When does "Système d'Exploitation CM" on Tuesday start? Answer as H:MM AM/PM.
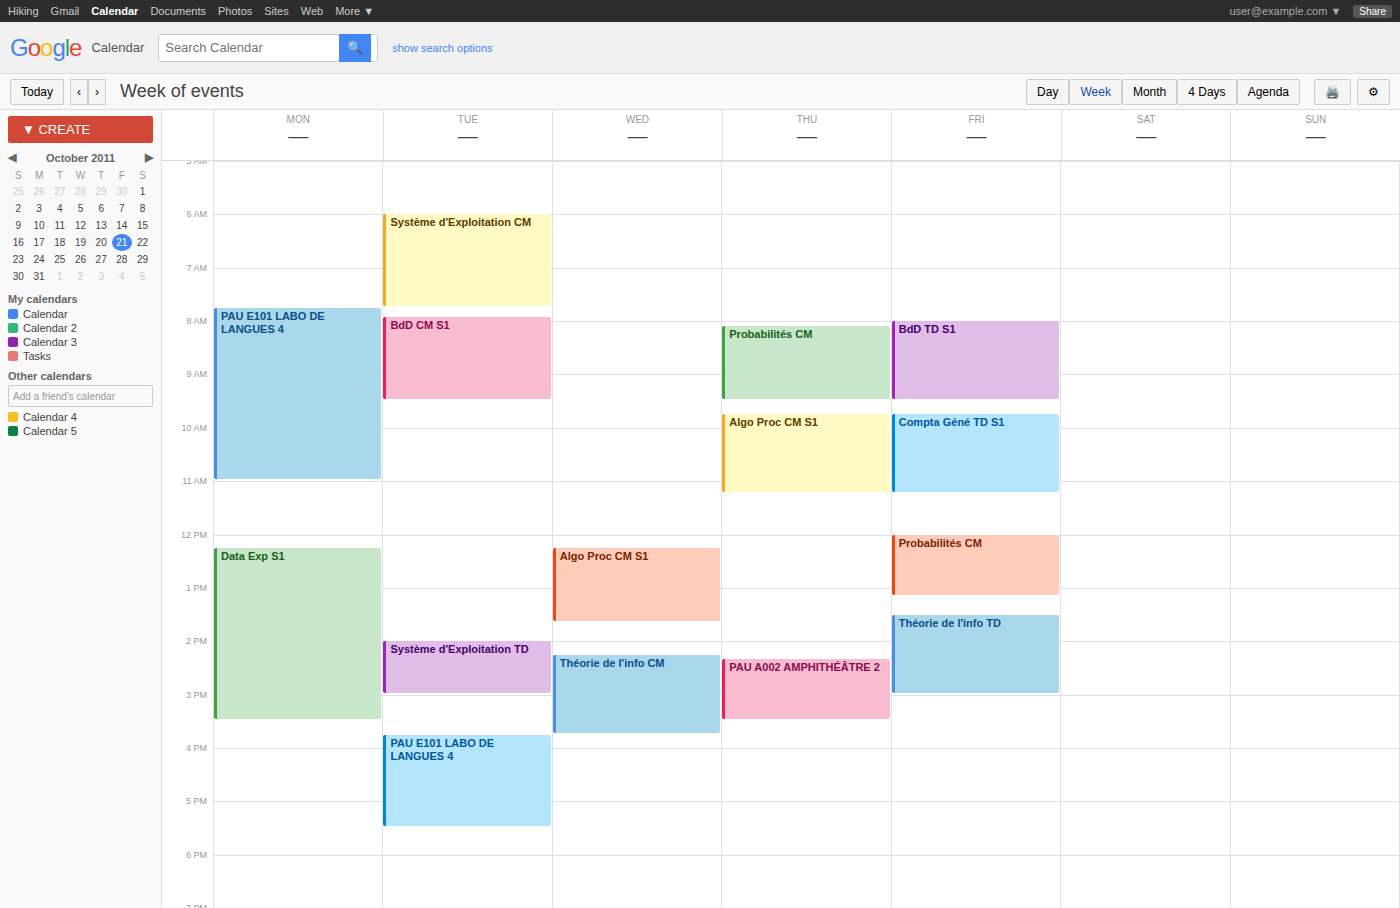
6:00 AM